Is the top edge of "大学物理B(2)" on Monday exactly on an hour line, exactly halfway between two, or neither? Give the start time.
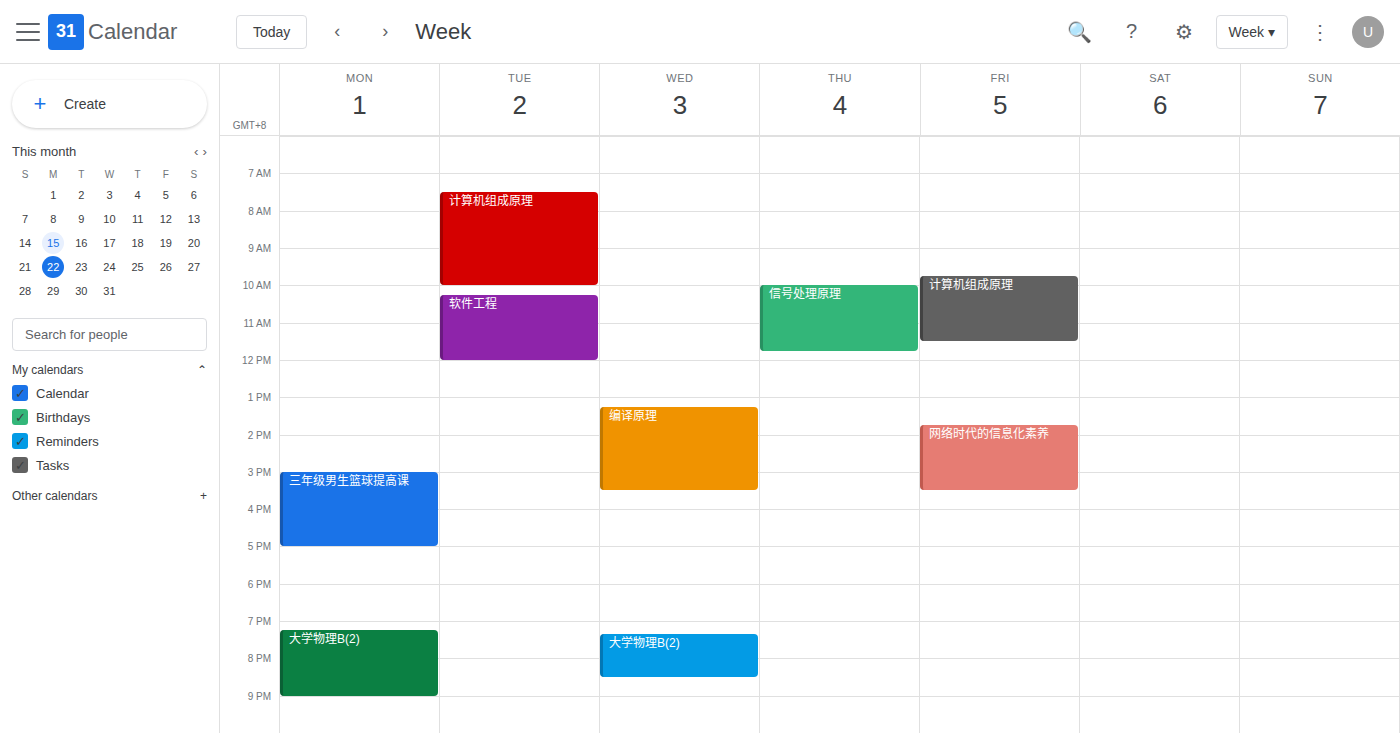
7:15 PM -- neither: a quarter of the way from the 7 PM line to the 8 PM line.